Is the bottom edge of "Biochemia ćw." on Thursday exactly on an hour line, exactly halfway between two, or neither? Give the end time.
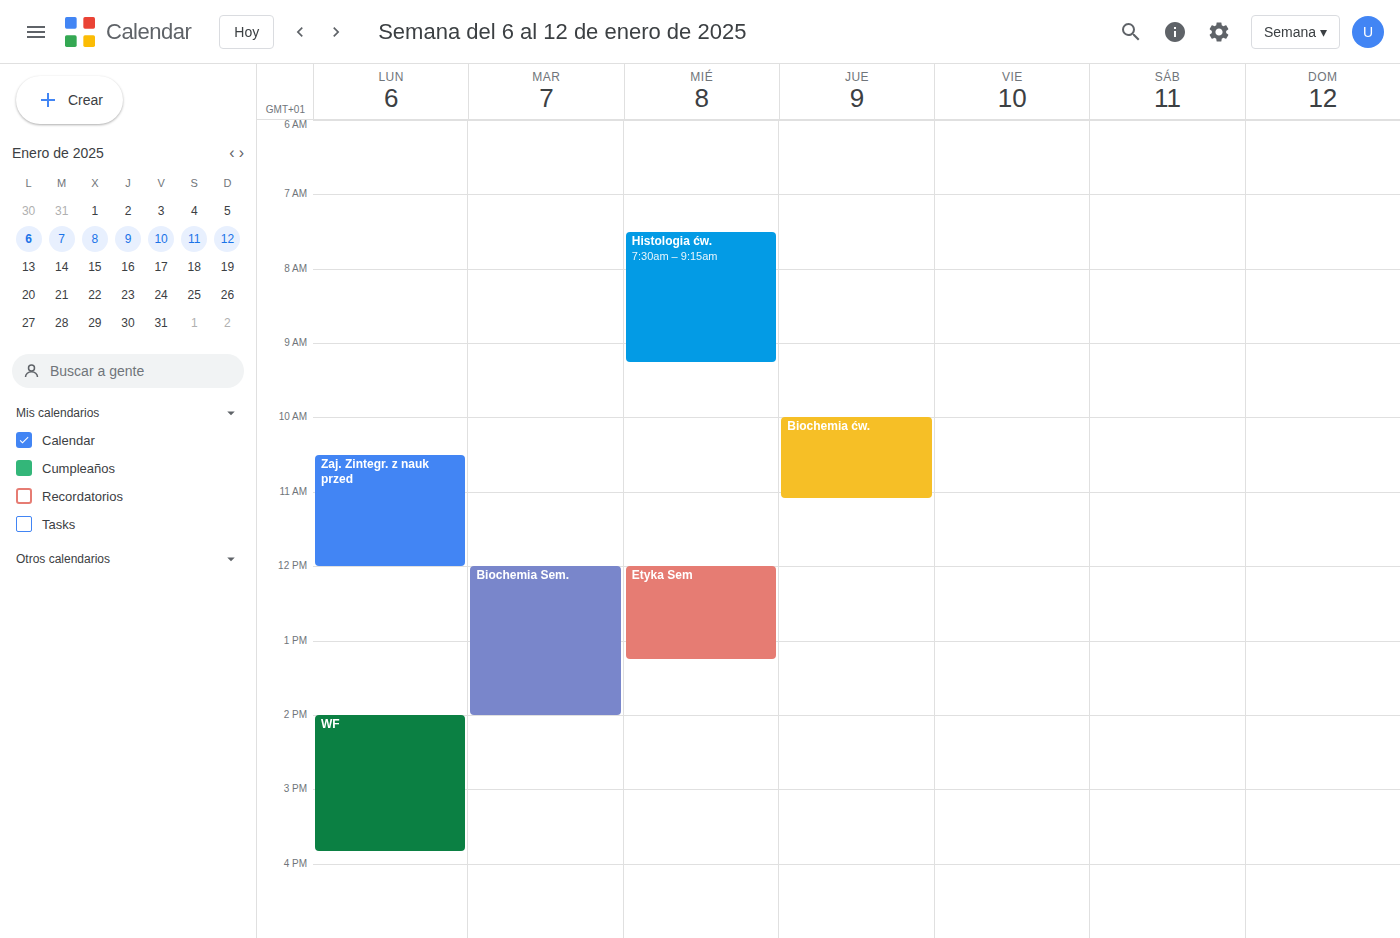
11:05 AM -- neither: 5 minutes below the 11 AM line and 55 minutes above the 12 PM line.